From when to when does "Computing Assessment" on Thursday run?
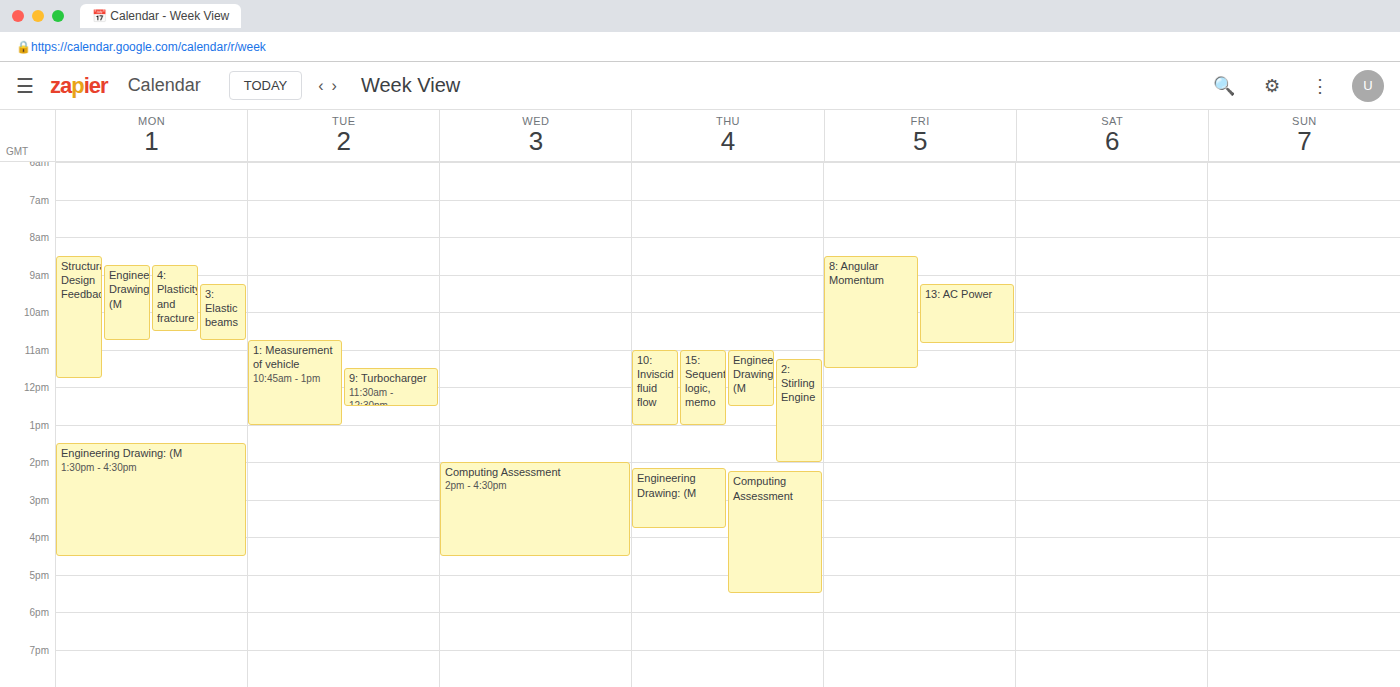
2:15 PM to 5:30 PM